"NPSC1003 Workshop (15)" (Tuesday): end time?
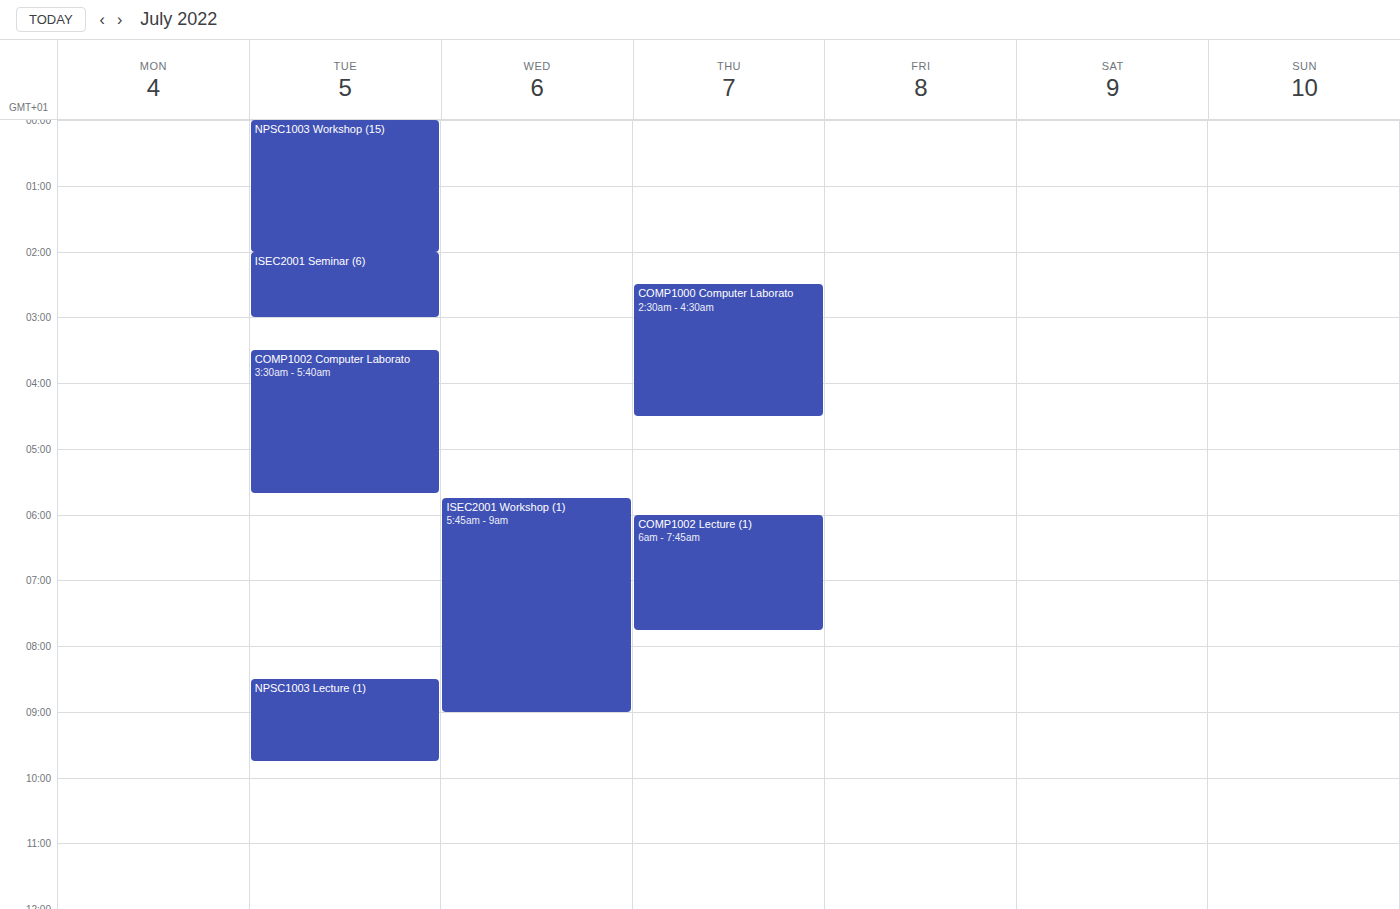
02:00